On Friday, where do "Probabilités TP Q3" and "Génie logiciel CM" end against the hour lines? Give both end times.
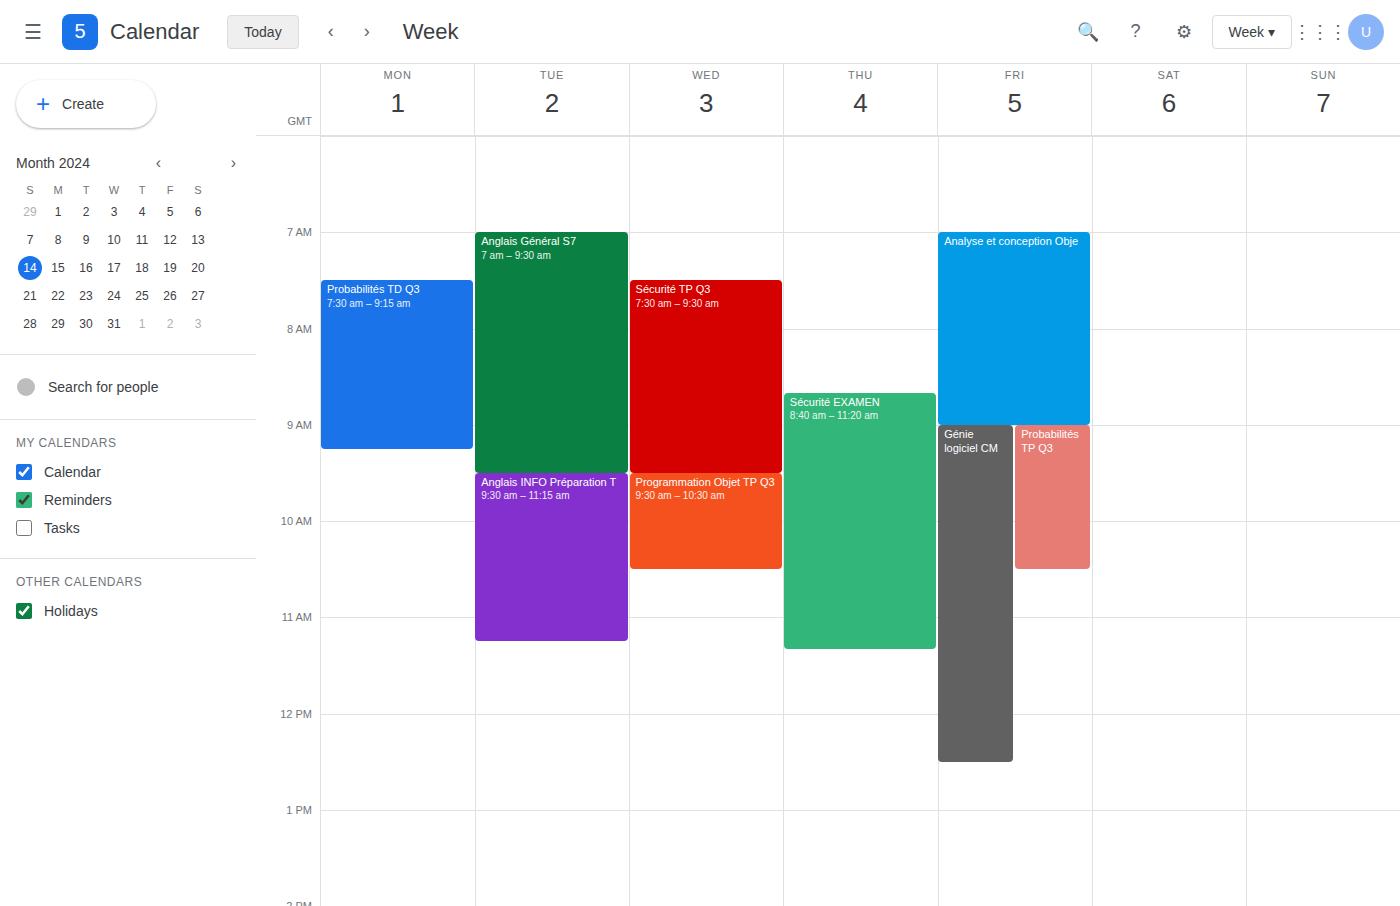
"Probabilités TP Q3": 10:30, halfway between the 10:00 and 11:00 lines. "Génie logiciel CM": 12:30, halfway between the 12:00 and 13:00 lines.